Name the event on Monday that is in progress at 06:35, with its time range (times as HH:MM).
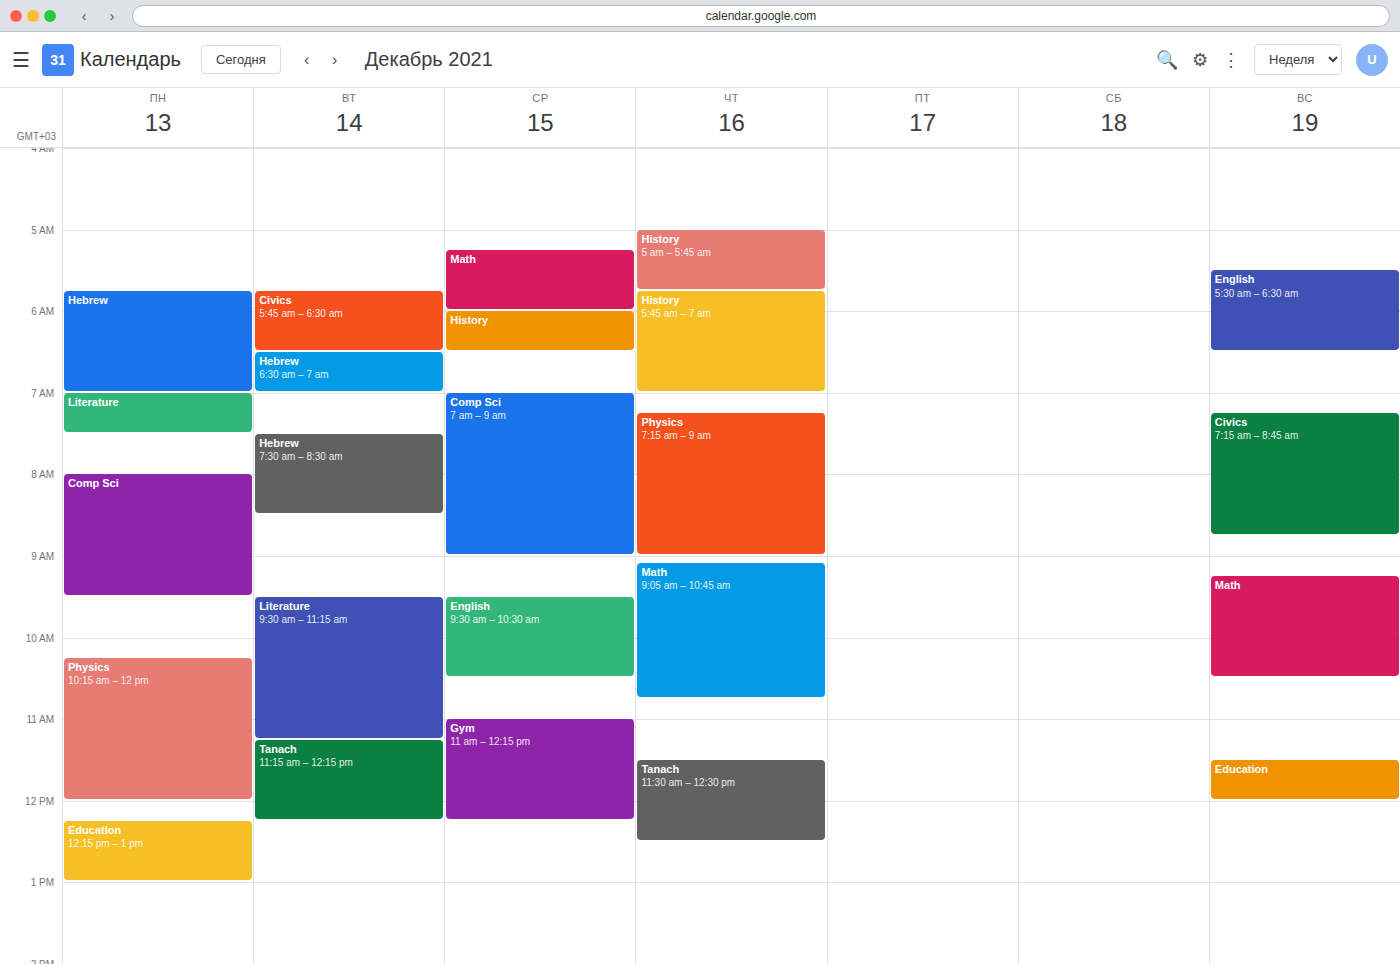
"Hebrew", 05:45 to 07:00